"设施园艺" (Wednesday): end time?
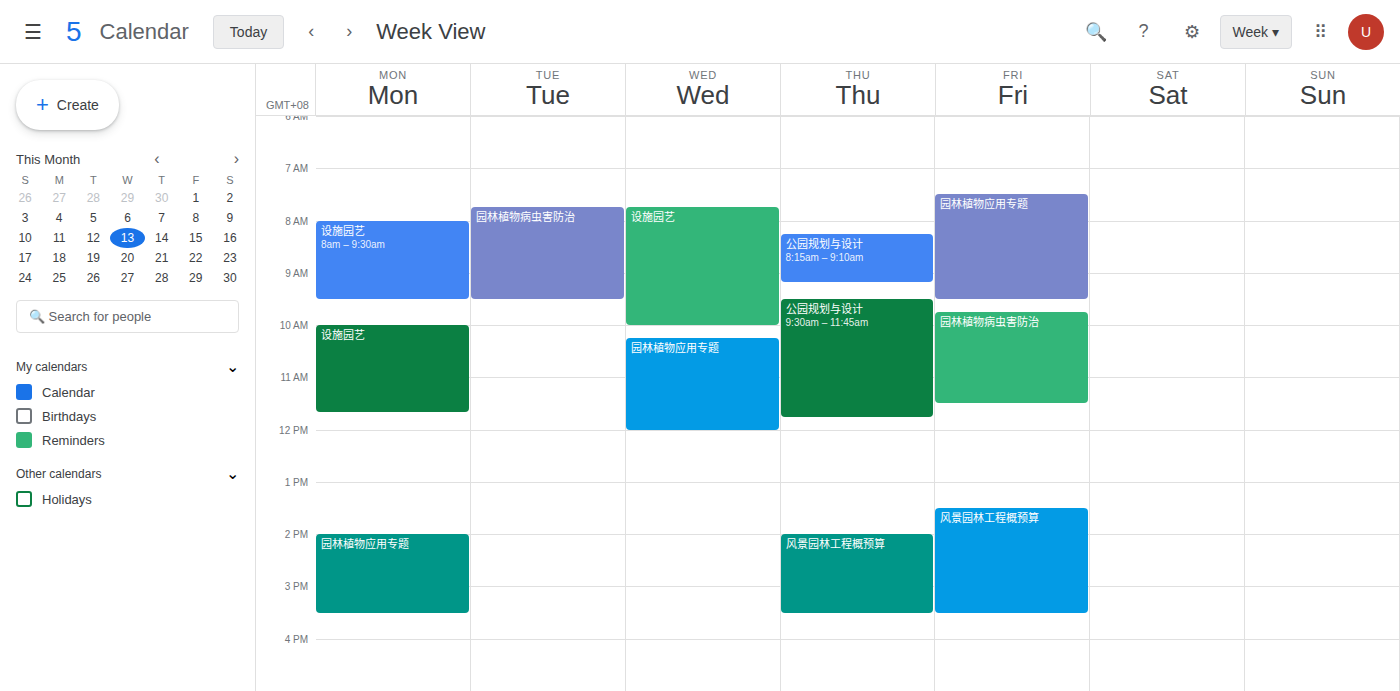
10:00 AM